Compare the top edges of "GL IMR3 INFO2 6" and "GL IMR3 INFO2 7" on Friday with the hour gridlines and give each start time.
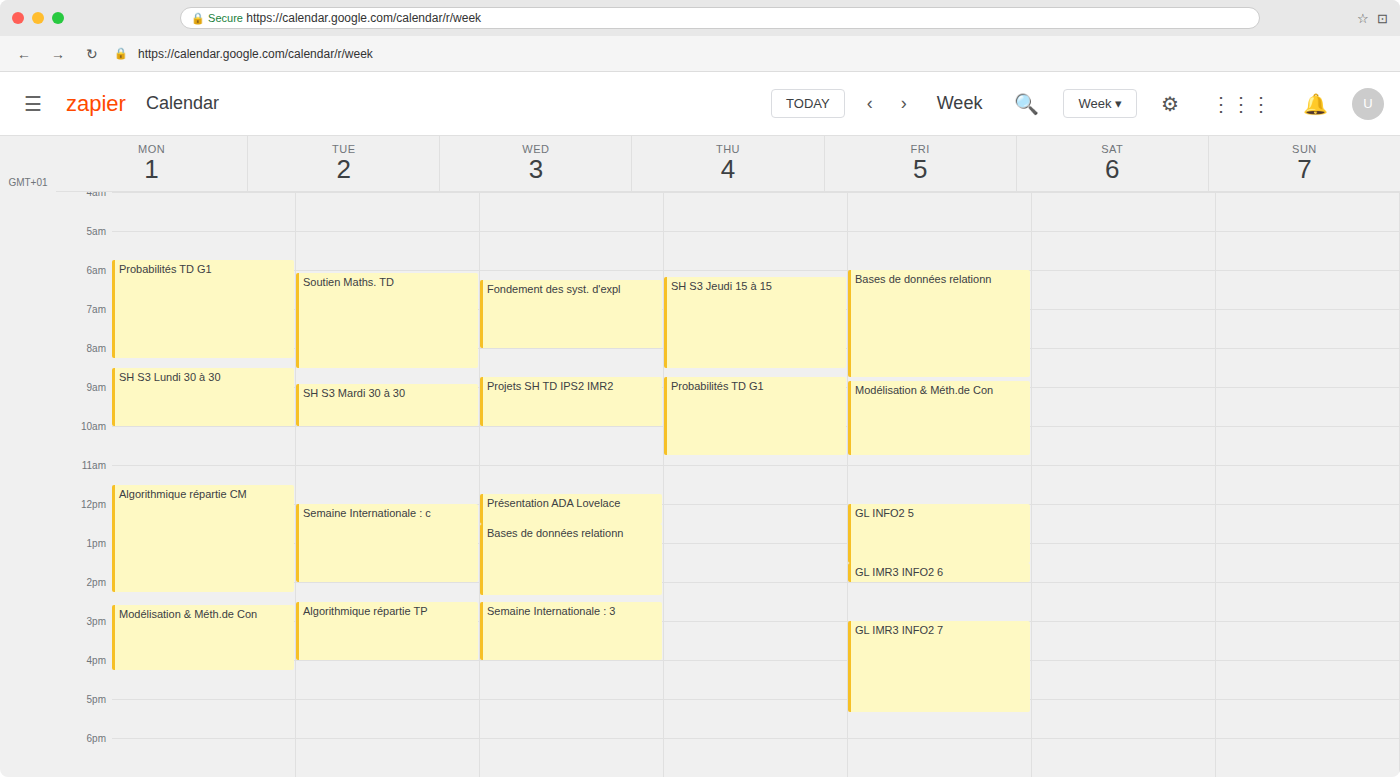
"GL IMR3 INFO2 6": 1:30 PM, halfway between the 1 PM and 2 PM lines. "GL IMR3 INFO2 7": 3:00 PM, exactly on the 3 PM line.